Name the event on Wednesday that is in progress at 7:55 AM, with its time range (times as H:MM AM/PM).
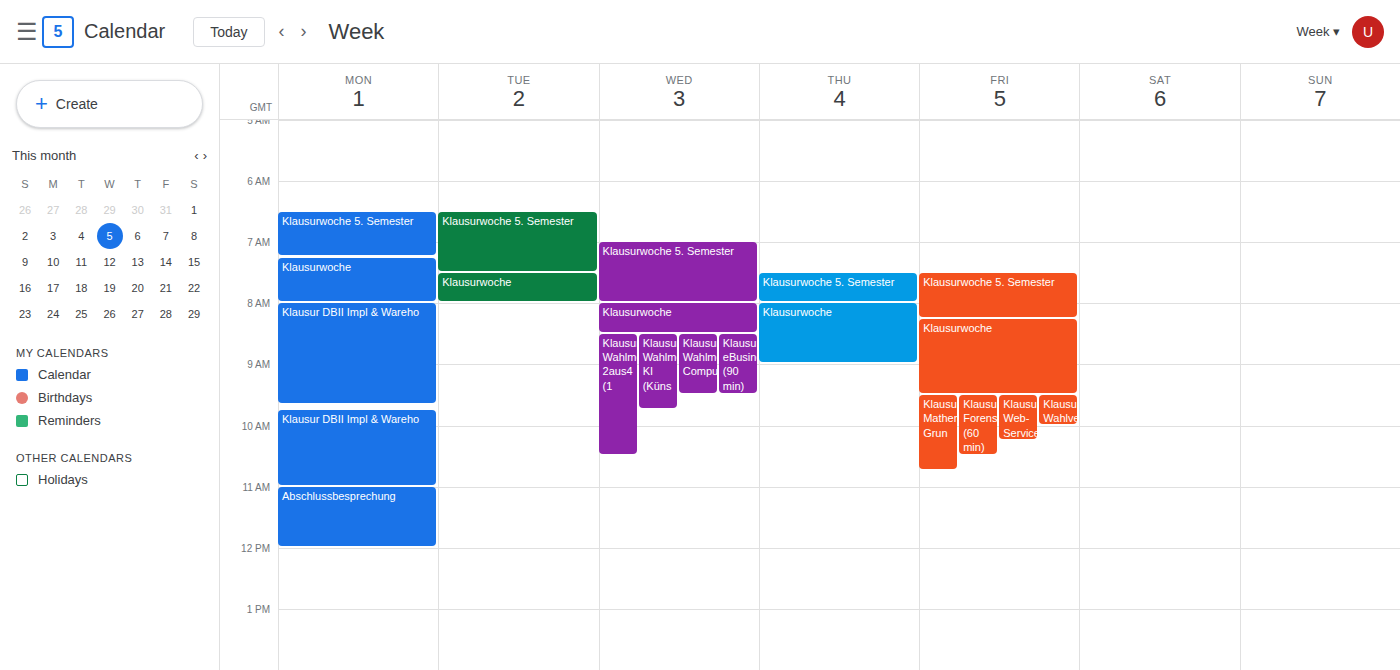
"Klausurwoche 5. Semester", 7:00 AM to 8:00 AM